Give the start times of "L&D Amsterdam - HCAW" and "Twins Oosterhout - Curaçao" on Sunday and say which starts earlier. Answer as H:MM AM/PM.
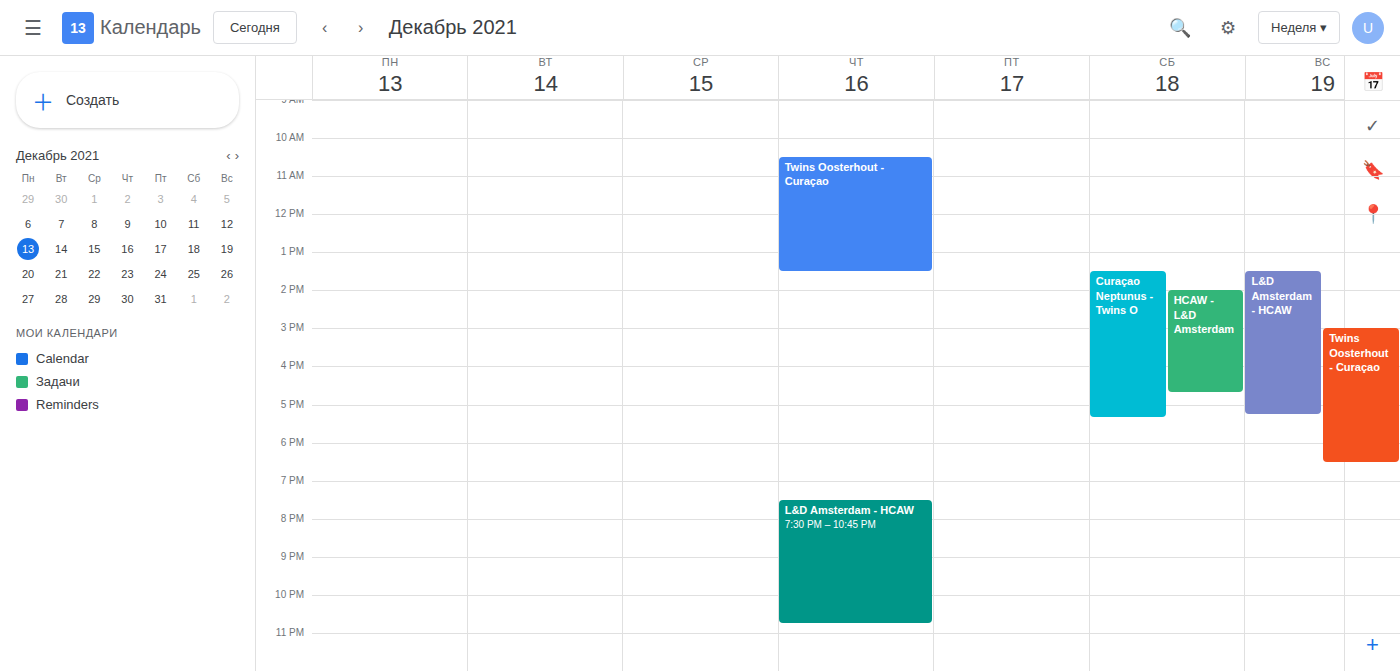
"L&D Amsterdam - HCAW" 1:30 PM; "Twins Oosterhout - Curaçao" 3:00 PM.